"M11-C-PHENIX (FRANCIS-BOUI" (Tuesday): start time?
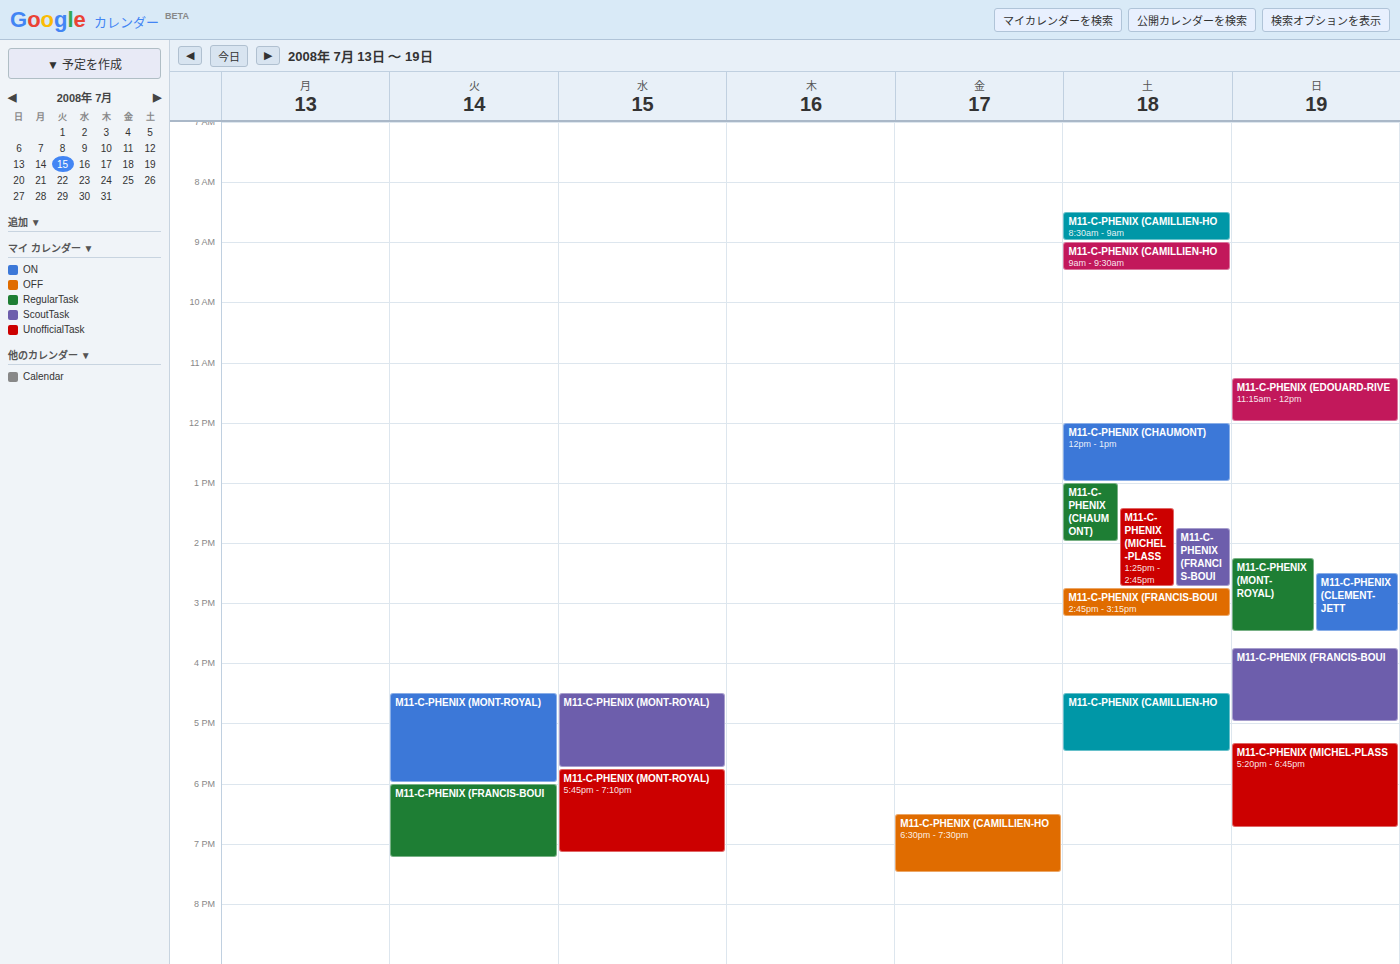
6:00 PM